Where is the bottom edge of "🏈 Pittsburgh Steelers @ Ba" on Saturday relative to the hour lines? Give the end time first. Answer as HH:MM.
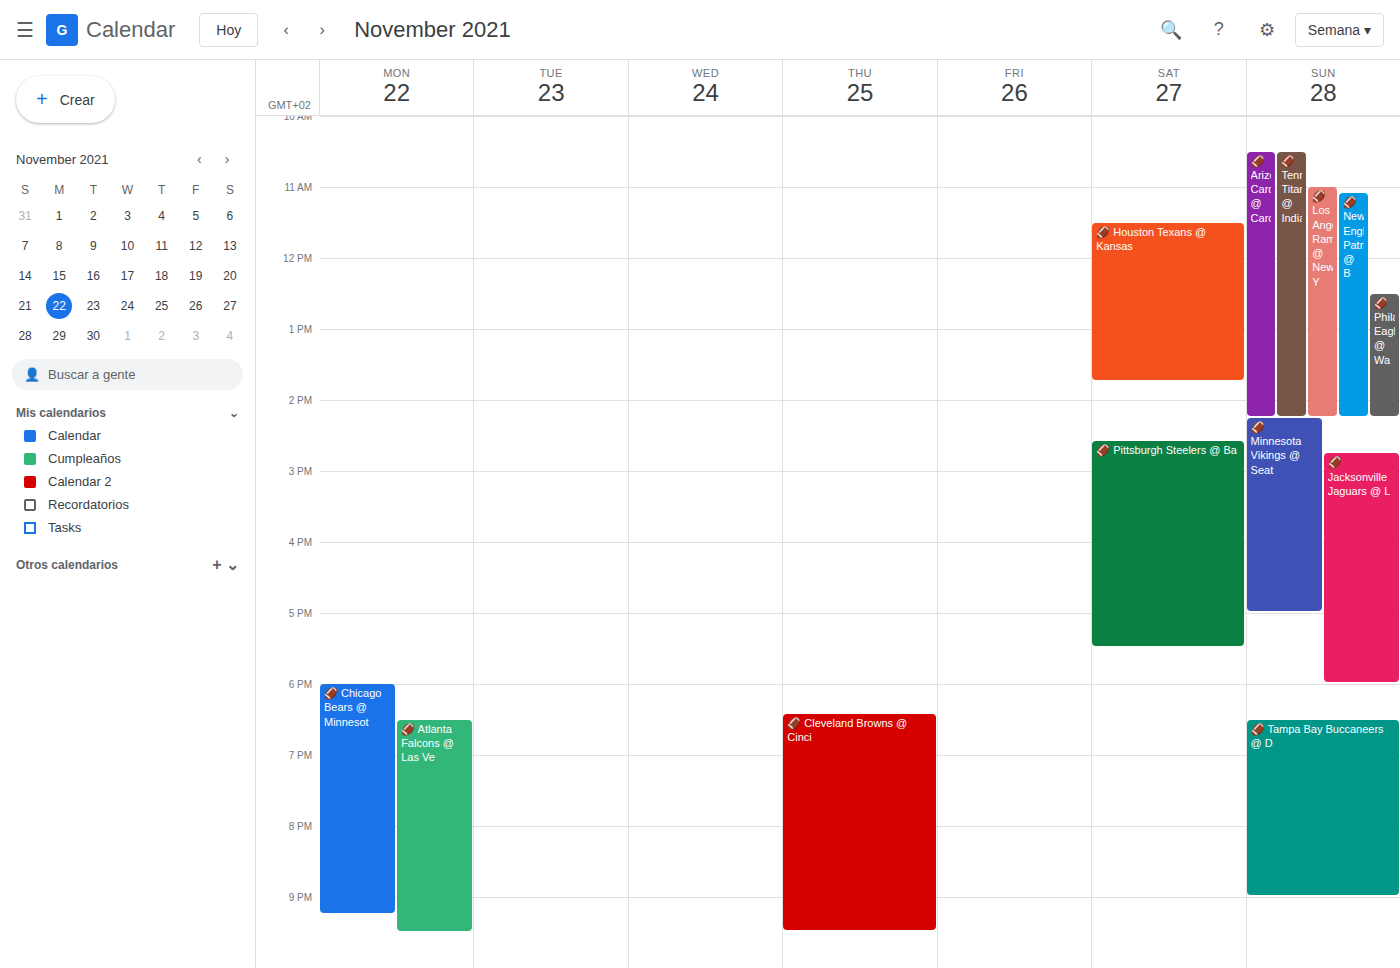
17:30 -- halfway between the 17:00 and 18:00 lines.